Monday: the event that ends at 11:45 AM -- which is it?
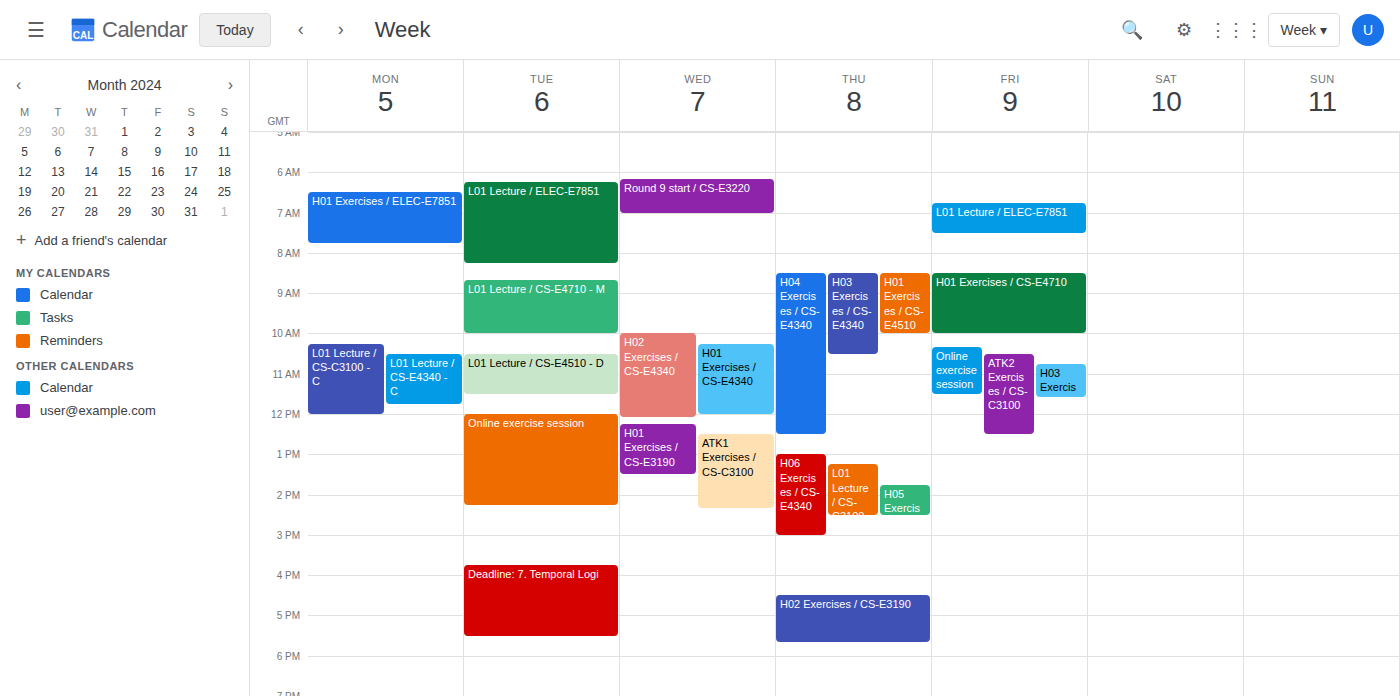
"L01 Lecture / CS-E4340 - C"